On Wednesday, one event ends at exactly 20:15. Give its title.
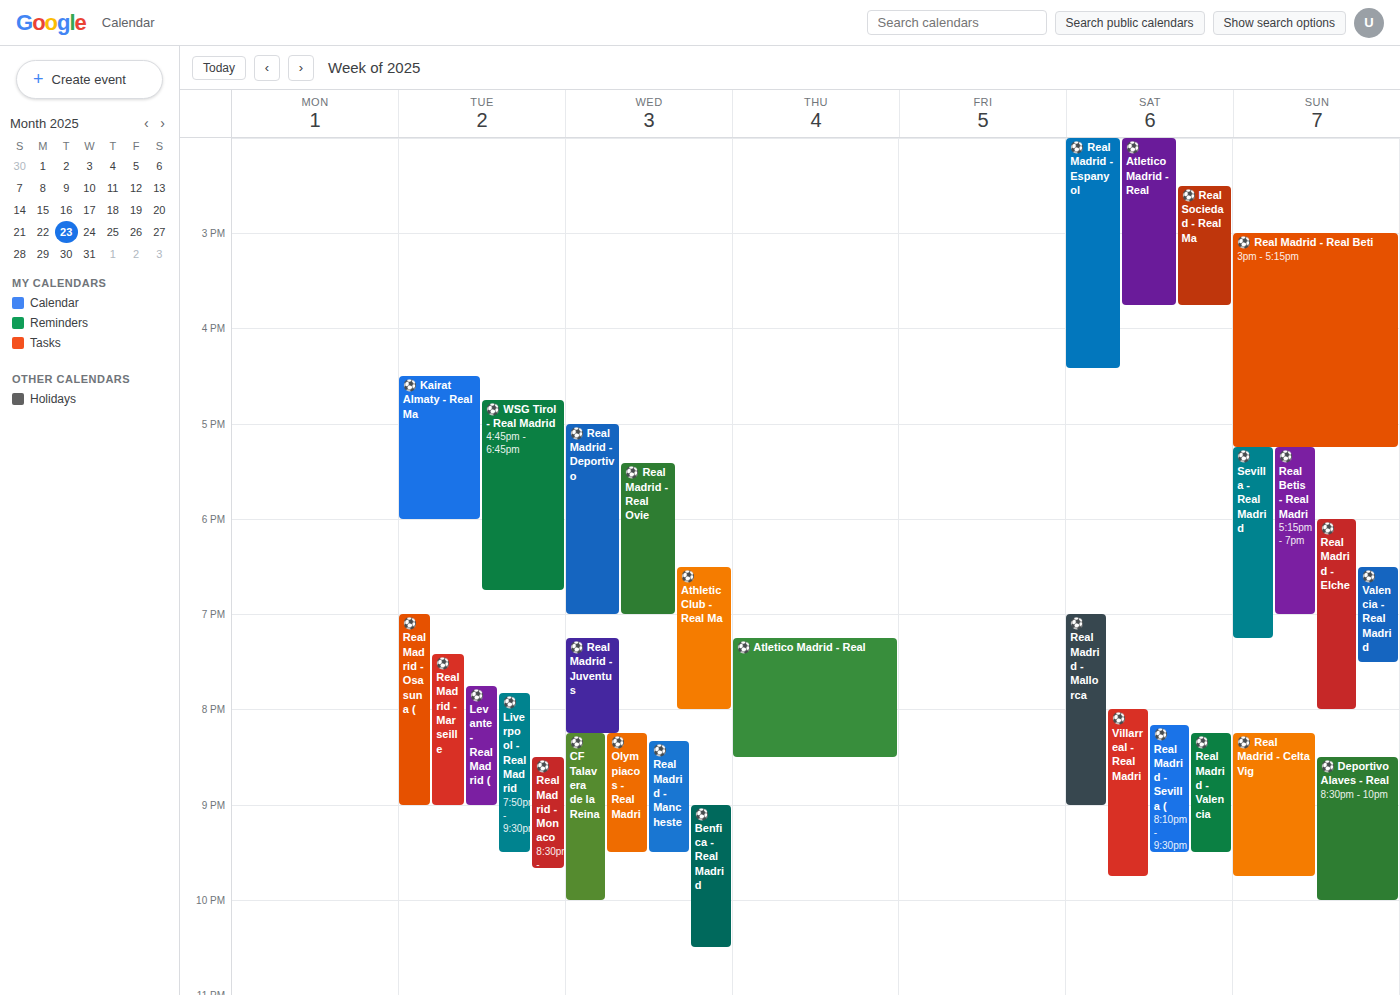
"⚽️ Real Madrid - Juventus"